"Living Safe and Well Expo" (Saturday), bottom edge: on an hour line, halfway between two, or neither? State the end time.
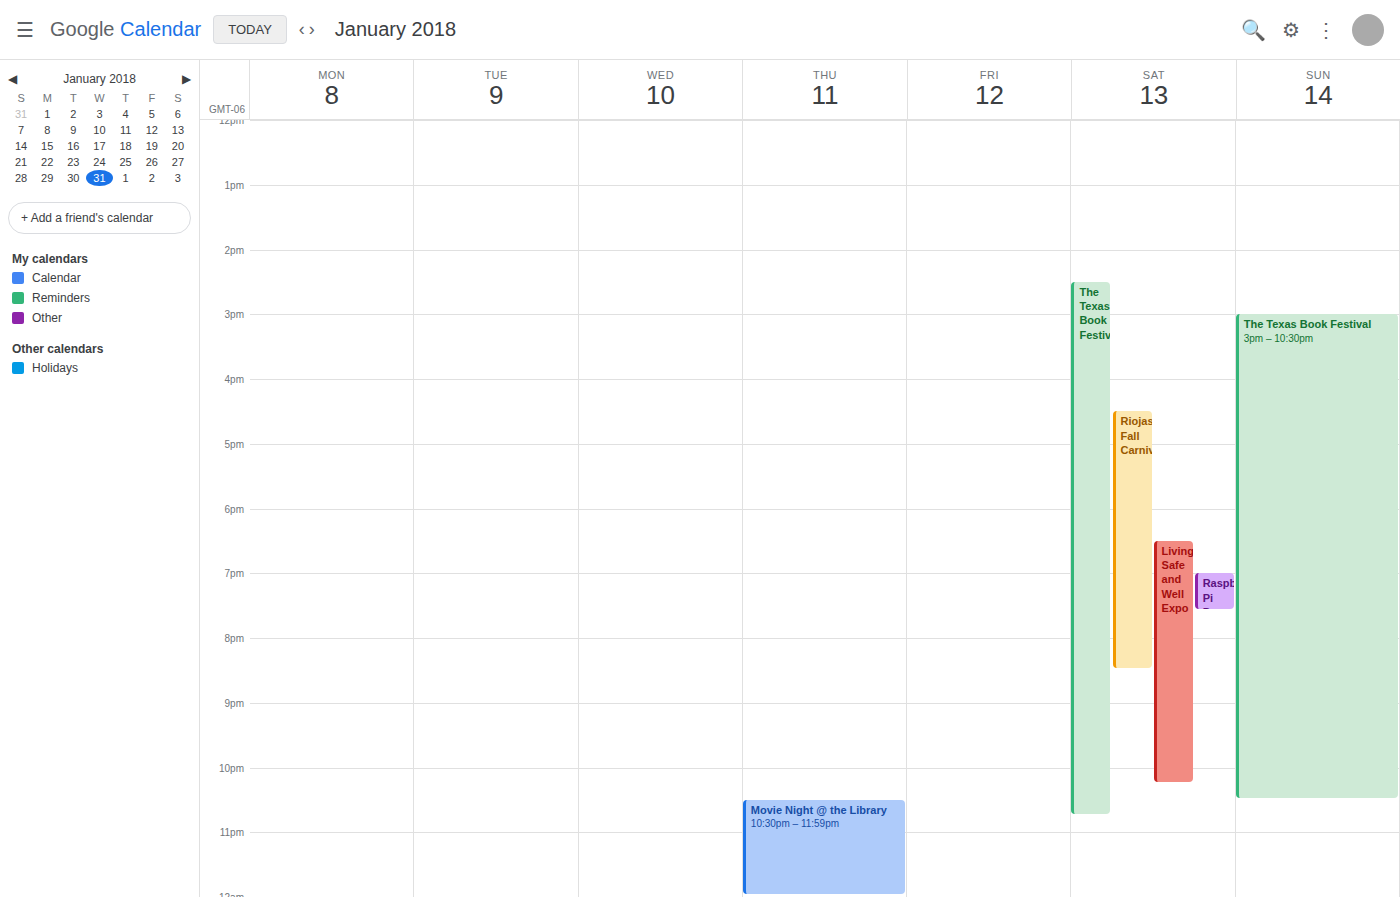
22:15 -- neither: a quarter of the way from the 22:00 line to the 23:00 line.